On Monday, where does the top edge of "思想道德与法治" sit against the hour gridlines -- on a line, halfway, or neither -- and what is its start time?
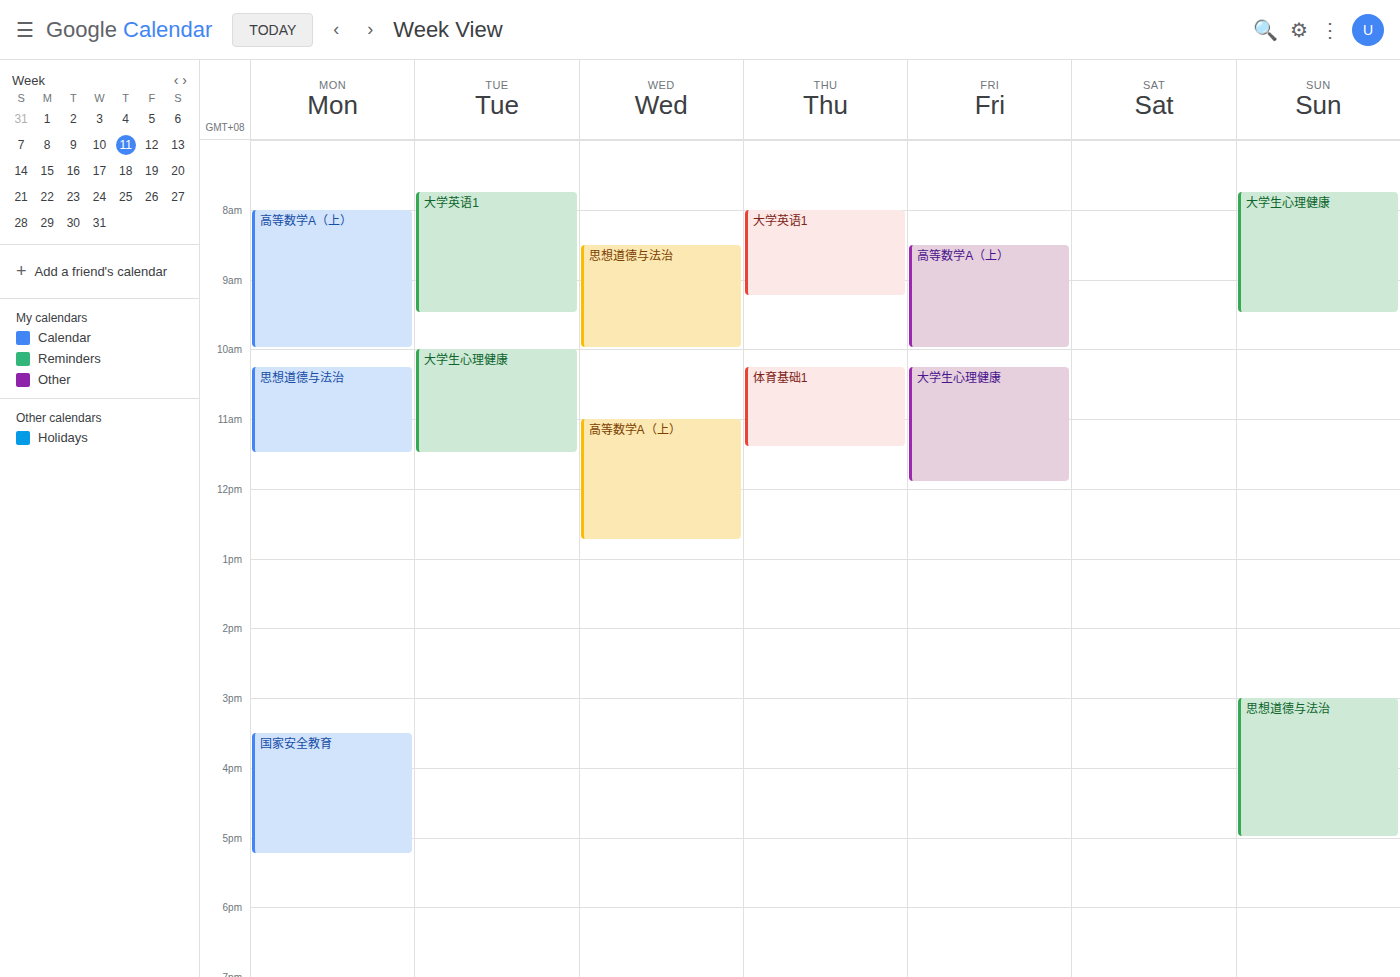
10:15 AM -- neither: a quarter of the way from the 10 AM line to the 11 AM line.